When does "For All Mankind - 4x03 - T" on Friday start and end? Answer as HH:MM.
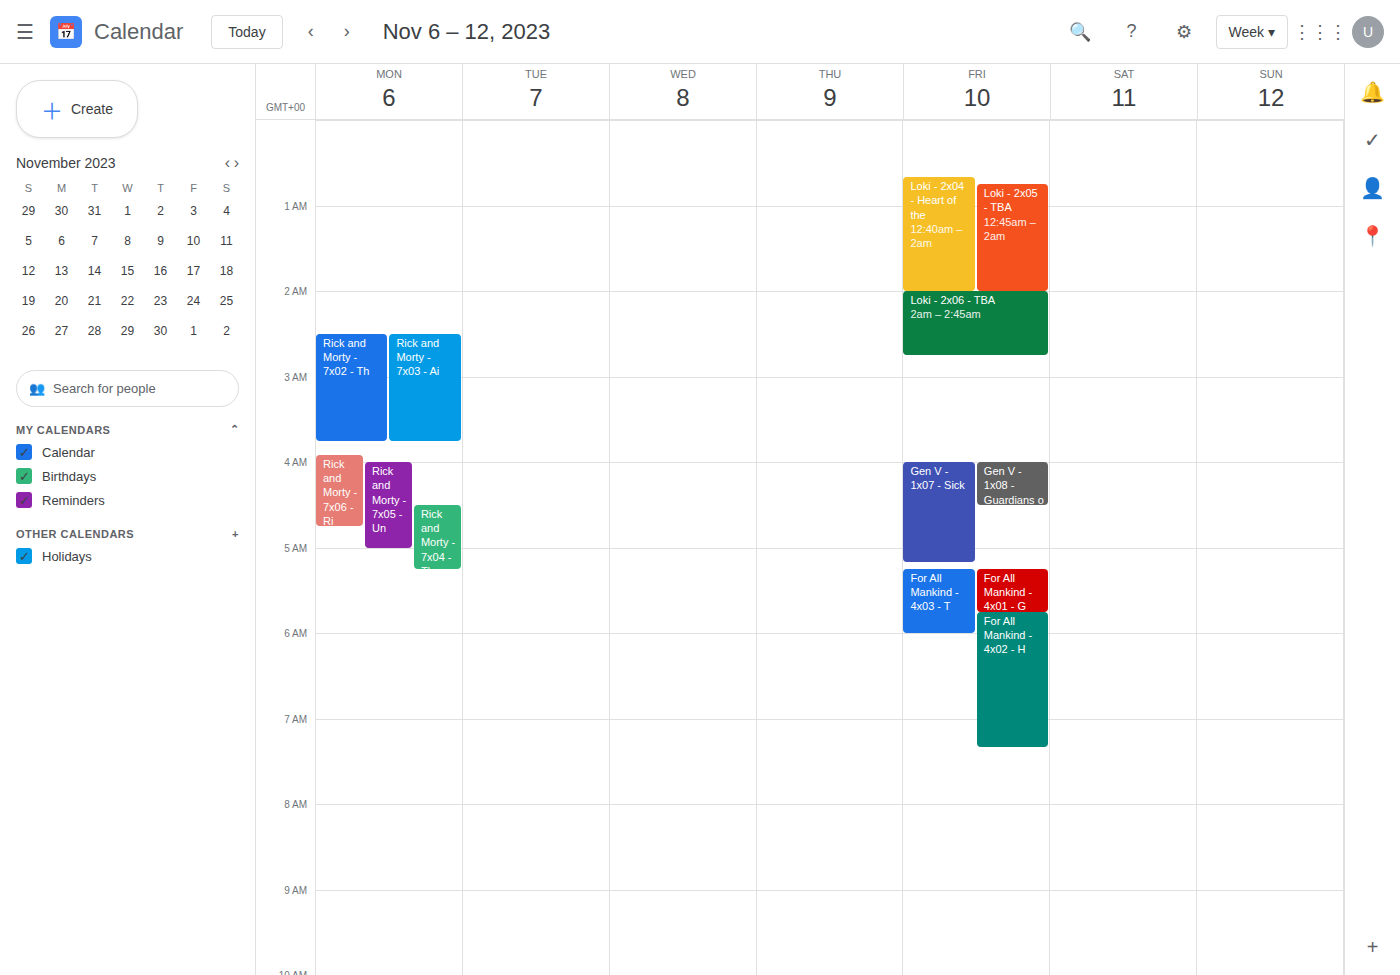
05:15 to 06:00